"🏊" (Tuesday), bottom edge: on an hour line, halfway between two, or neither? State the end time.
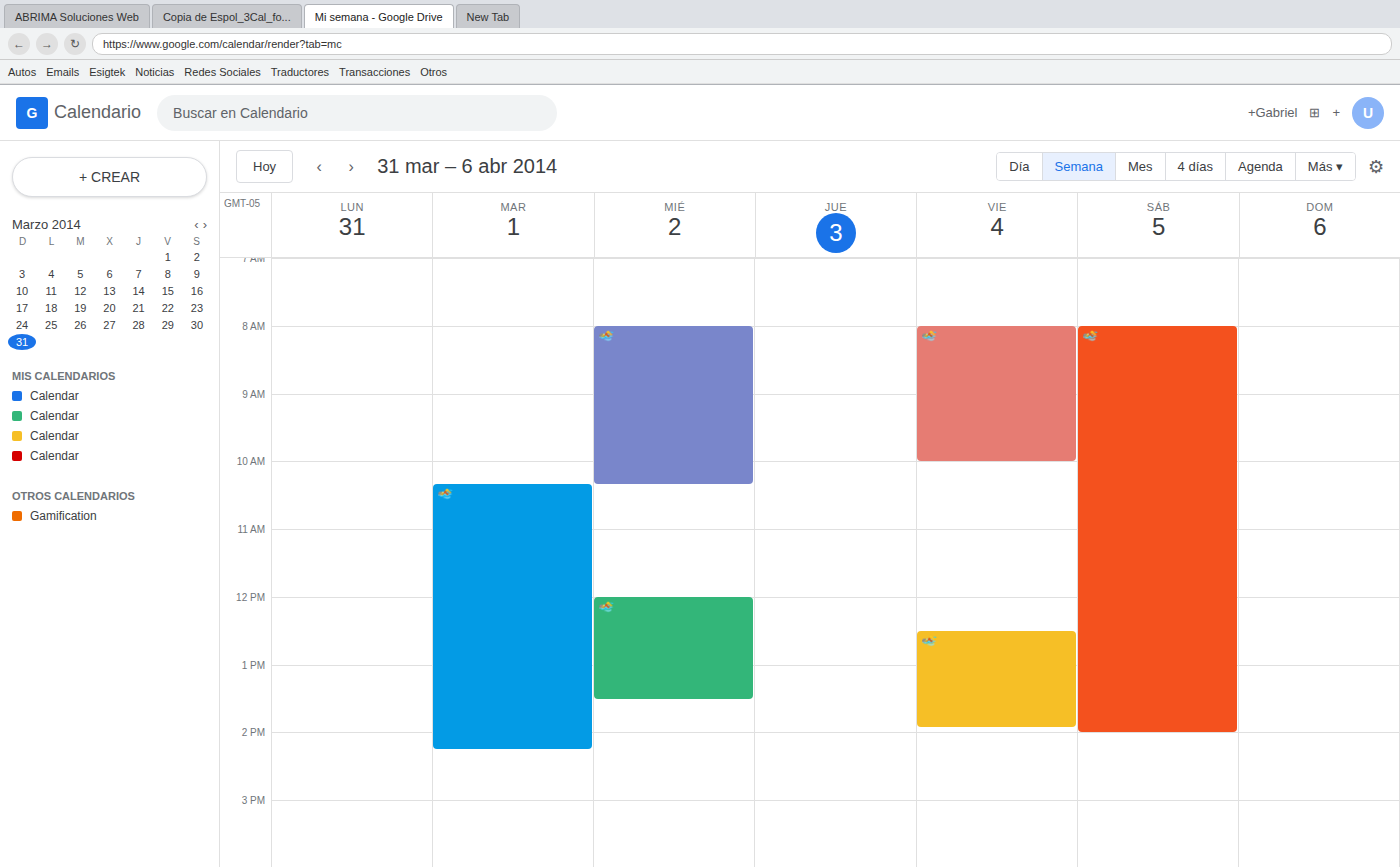
2:15 PM -- neither: a quarter of the way from the 2 PM line to the 3 PM line.